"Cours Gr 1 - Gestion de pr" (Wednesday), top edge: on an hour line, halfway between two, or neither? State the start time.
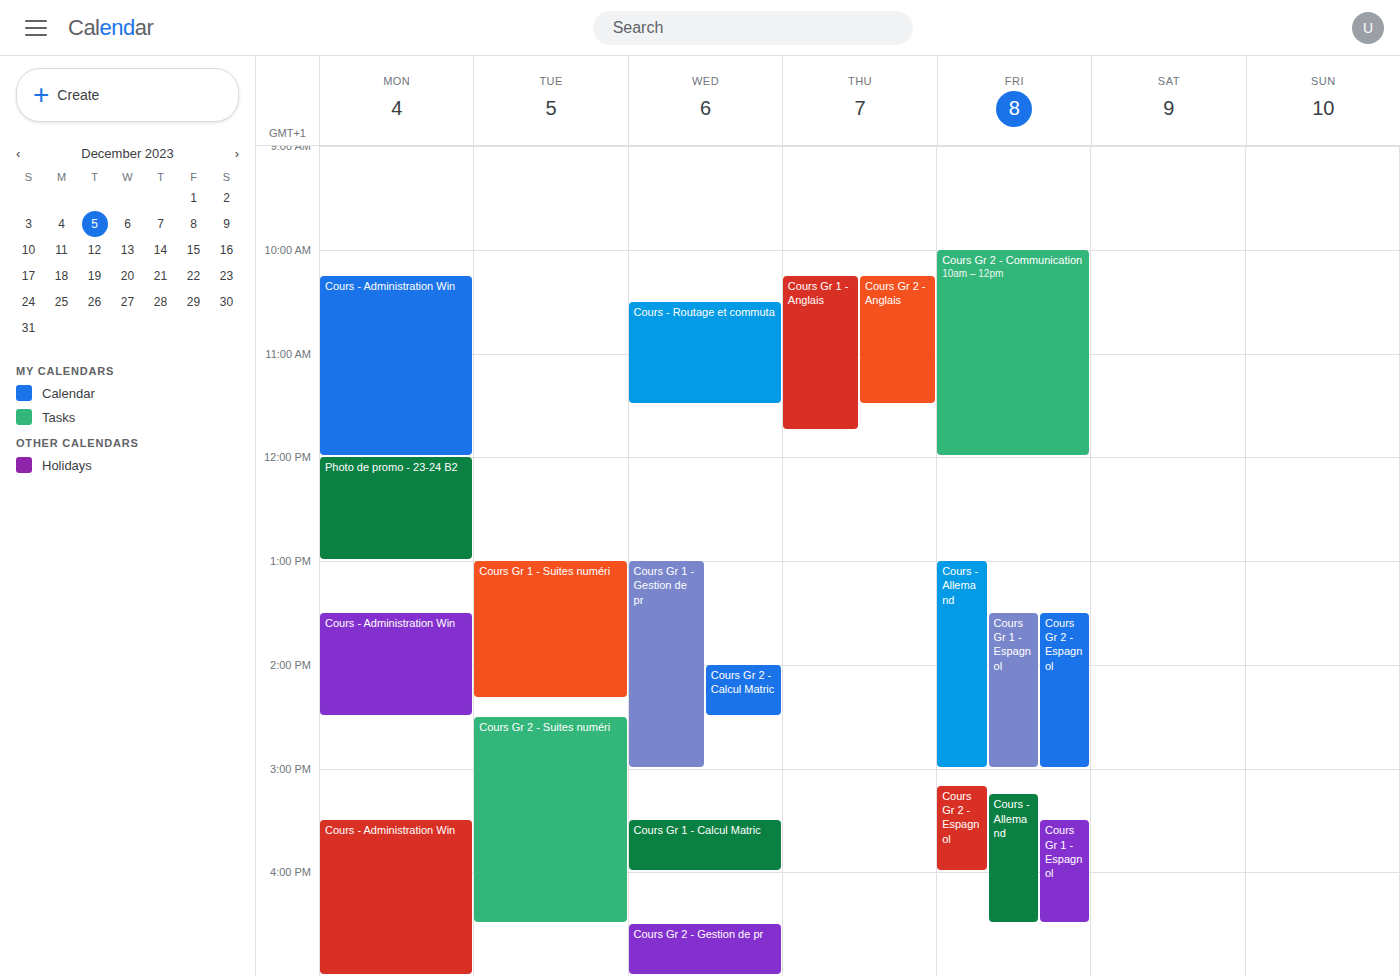
1:00 PM -- exactly on the 1 PM line.